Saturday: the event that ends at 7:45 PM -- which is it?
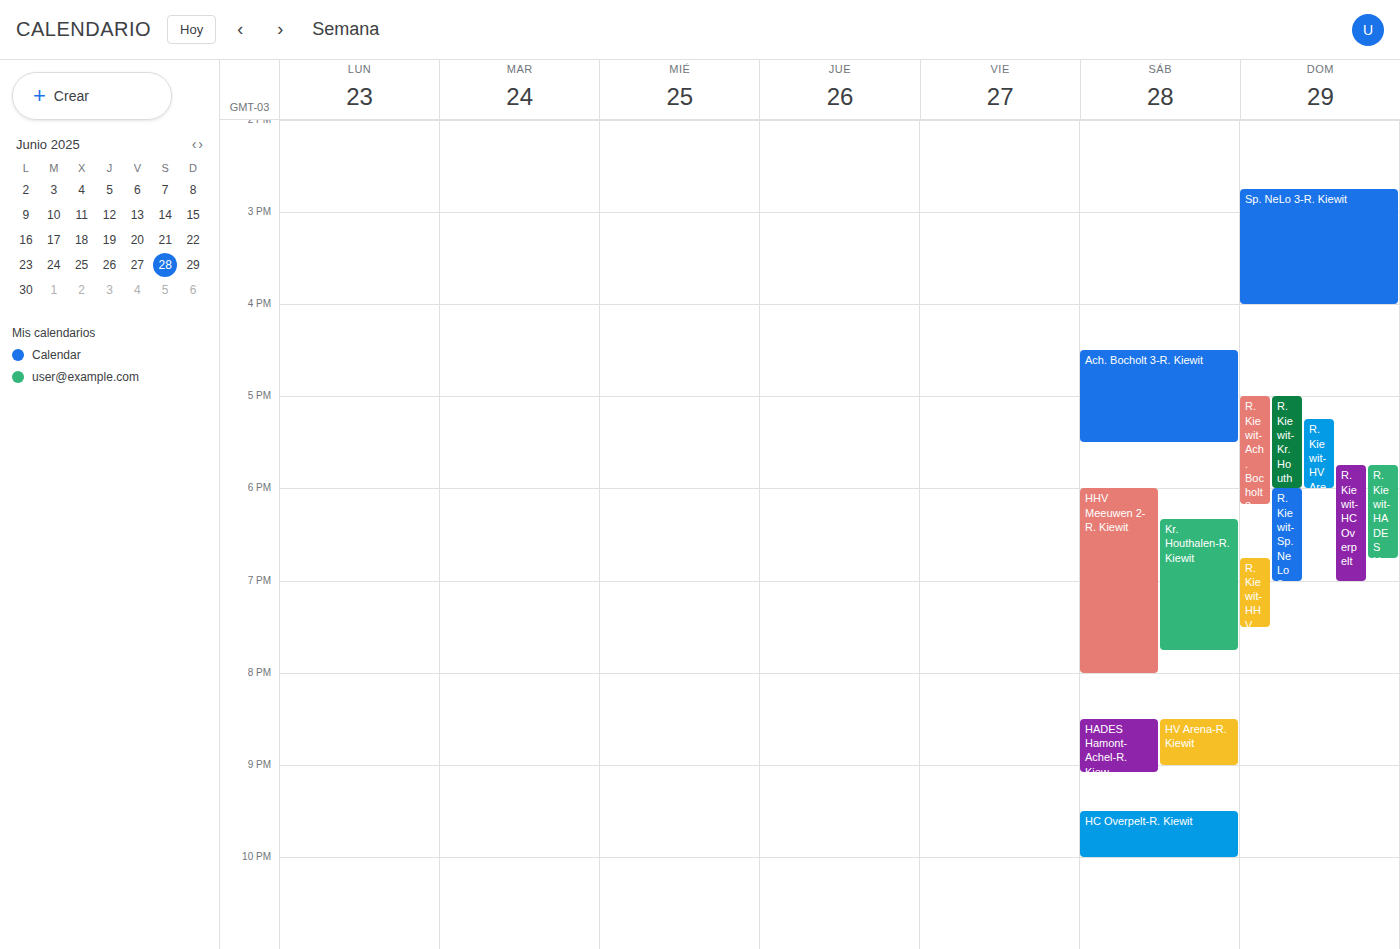
"Kr. Houthalen-R. Kiewit"